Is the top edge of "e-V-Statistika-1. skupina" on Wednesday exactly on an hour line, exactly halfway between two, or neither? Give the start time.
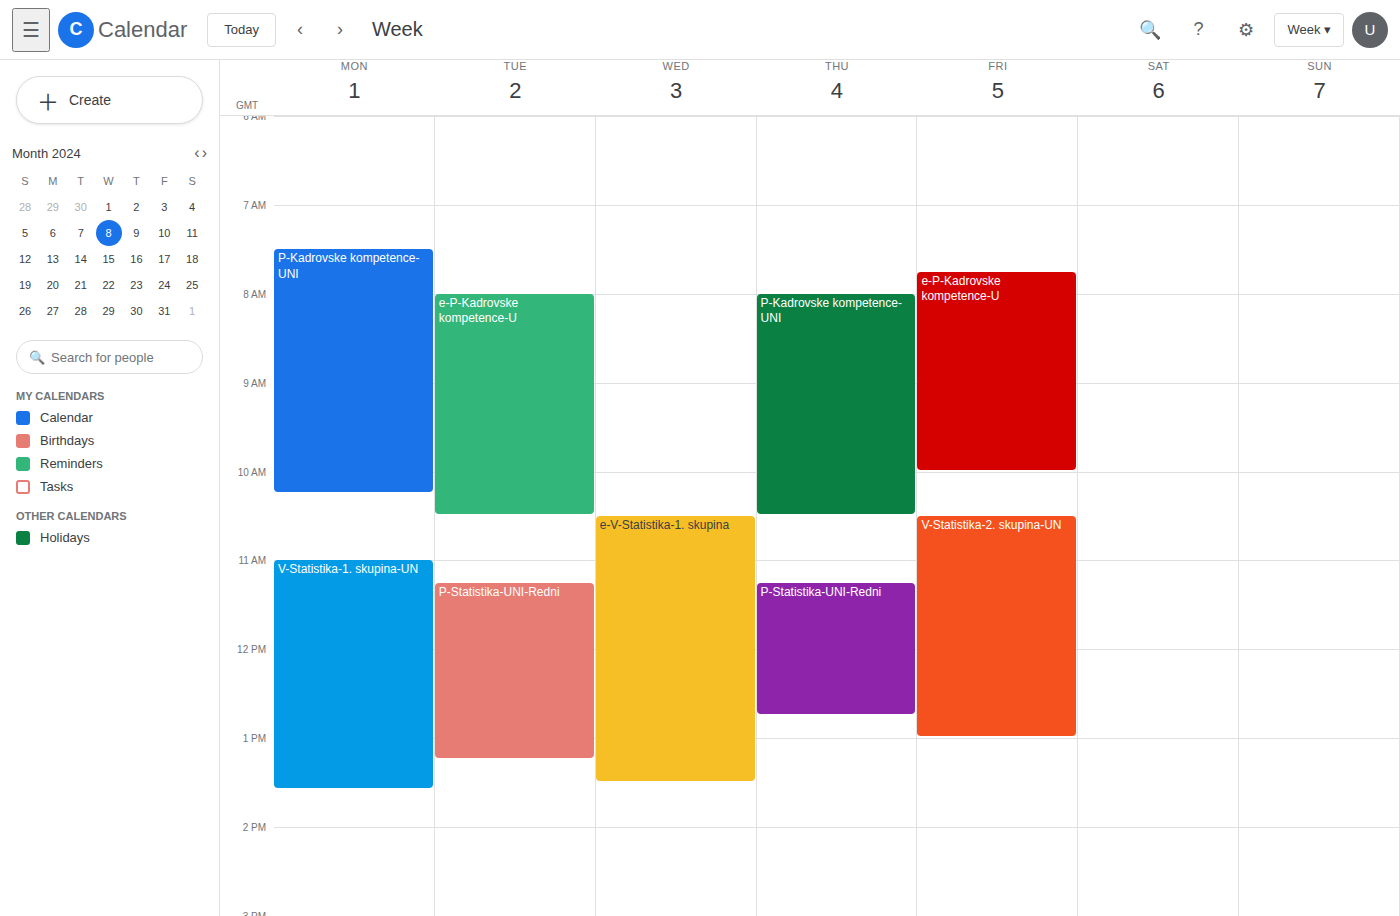
10:30 -- halfway between the 10:00 and 11:00 lines.